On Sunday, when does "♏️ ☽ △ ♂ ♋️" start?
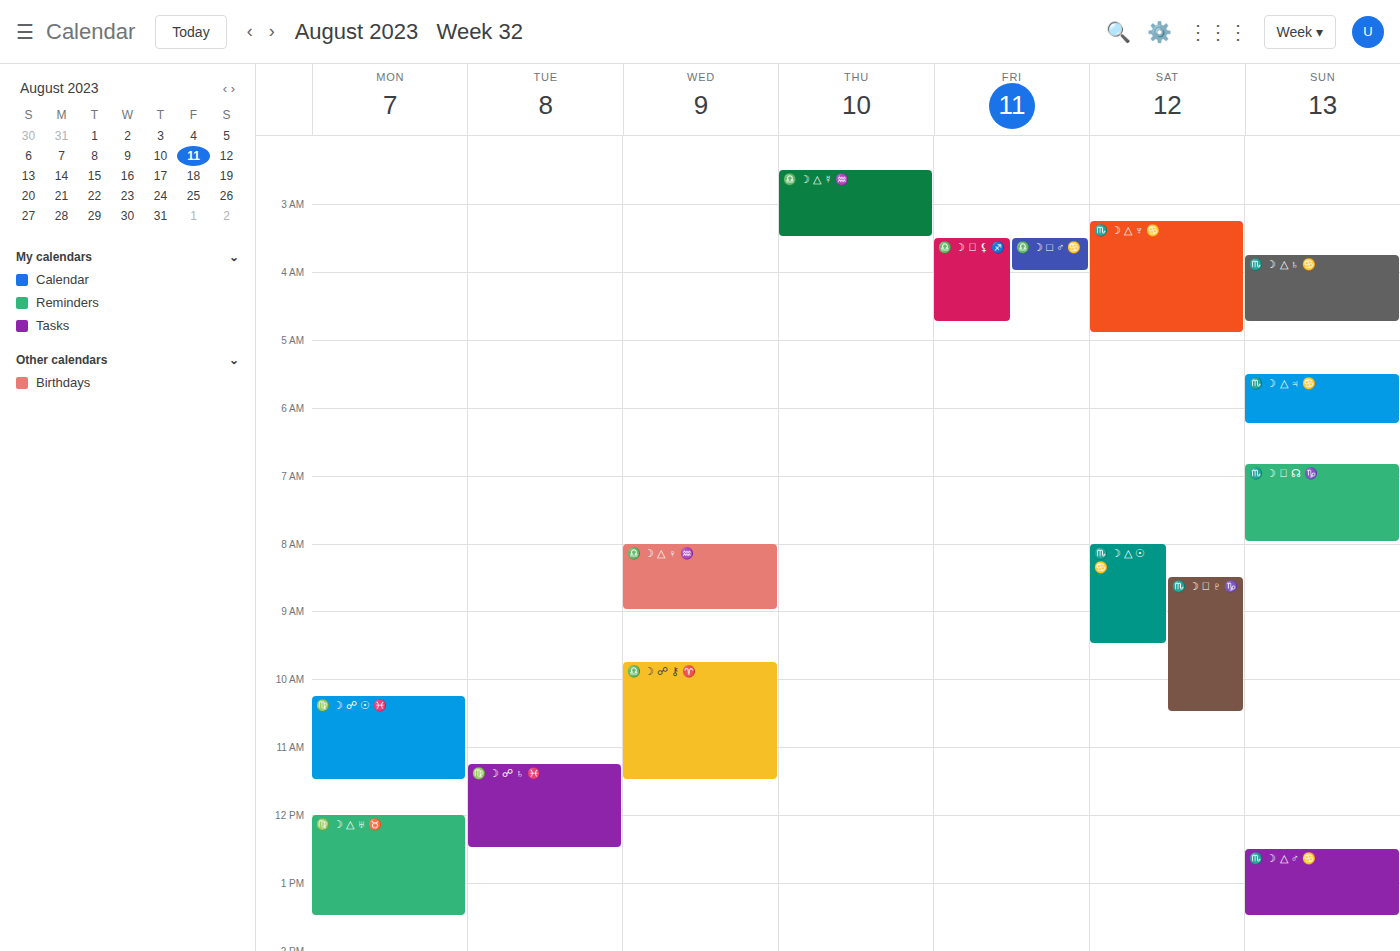
12:30 PM